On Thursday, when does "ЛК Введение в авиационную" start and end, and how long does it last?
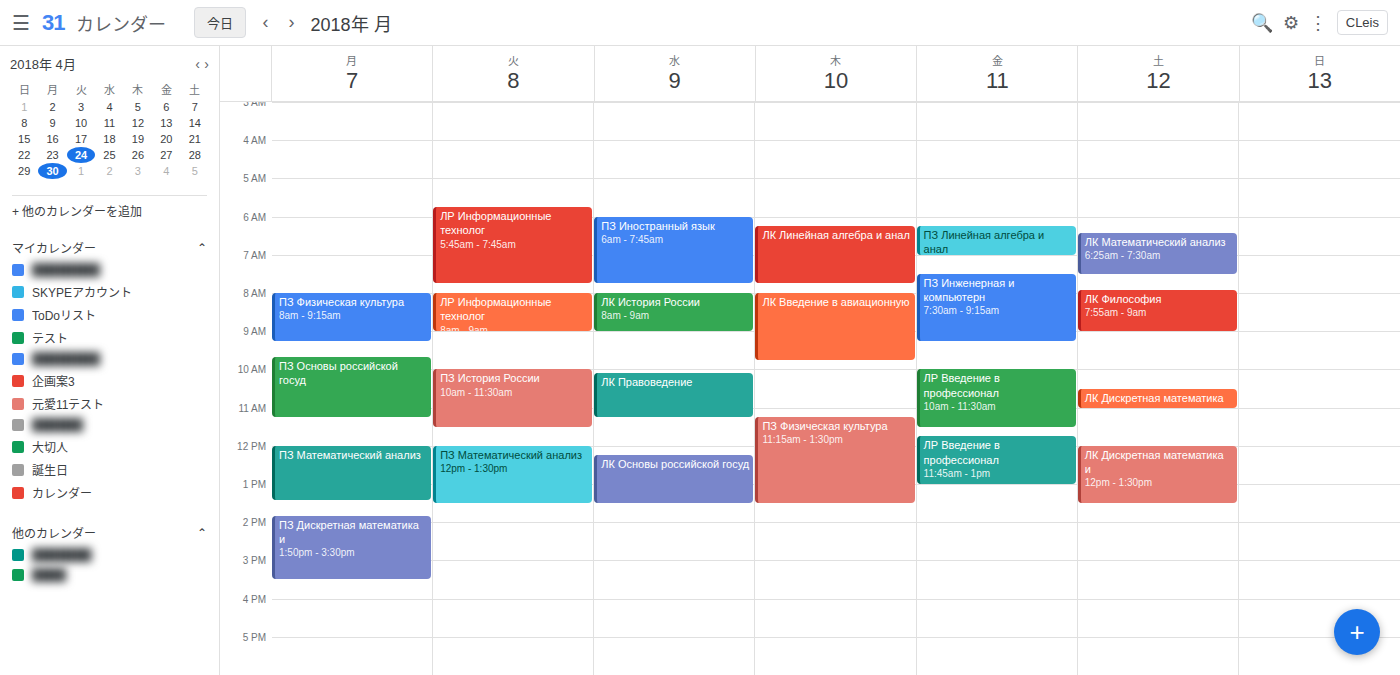
8:00 AM to 9:45 AM, 1 hour 45 minutes